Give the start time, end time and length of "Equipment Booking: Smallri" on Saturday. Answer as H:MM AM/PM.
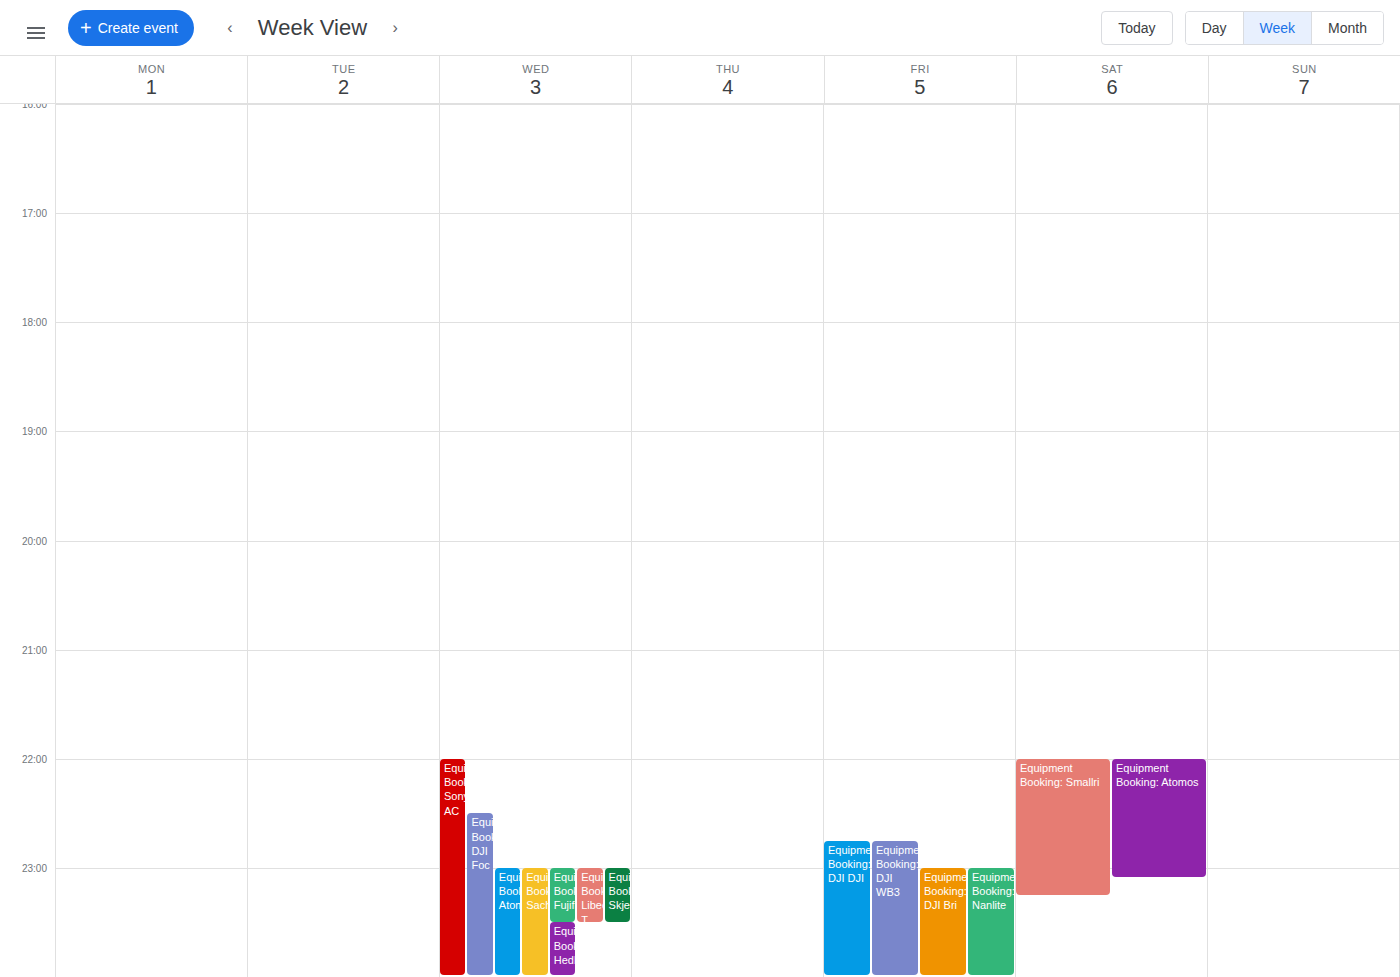
10:00 PM to 11:15 PM, 1 hour 15 minutes